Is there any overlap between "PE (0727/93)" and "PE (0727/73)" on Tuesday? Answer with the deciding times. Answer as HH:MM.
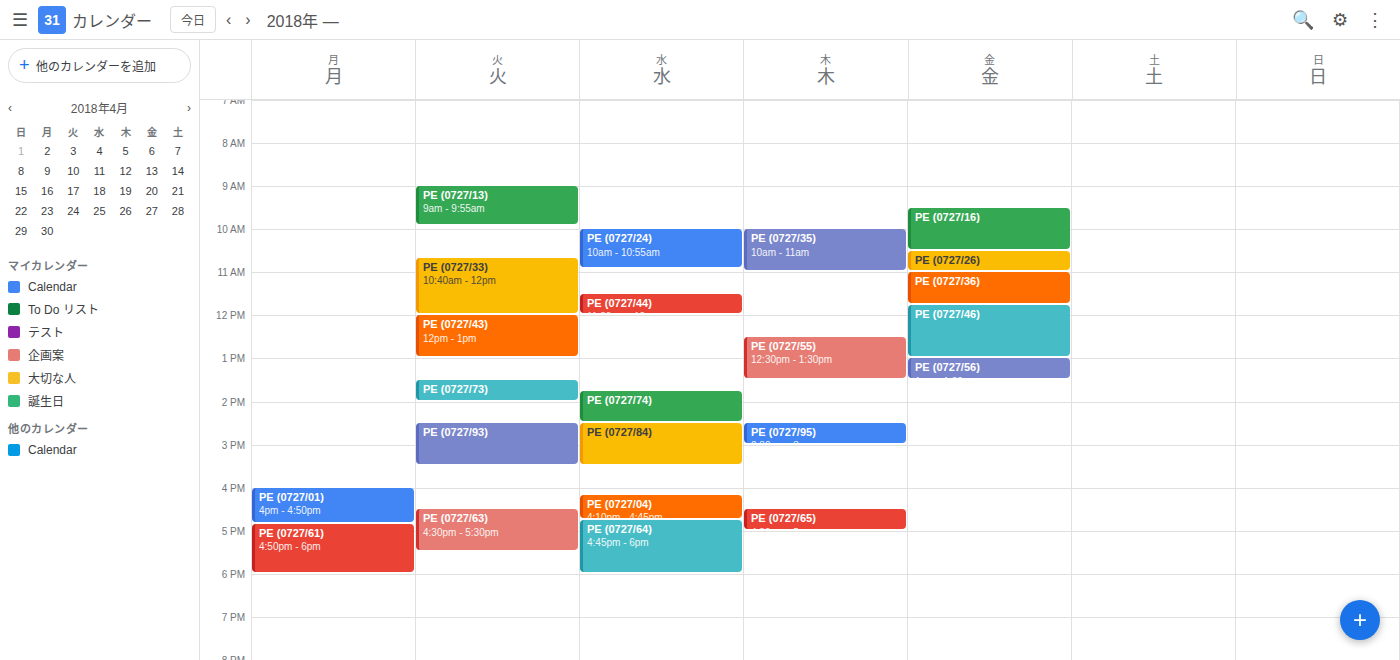
"PE (0727/73)" ends at 14:00 and "PE (0727/93)" starts at 14:30 -- no overlap.